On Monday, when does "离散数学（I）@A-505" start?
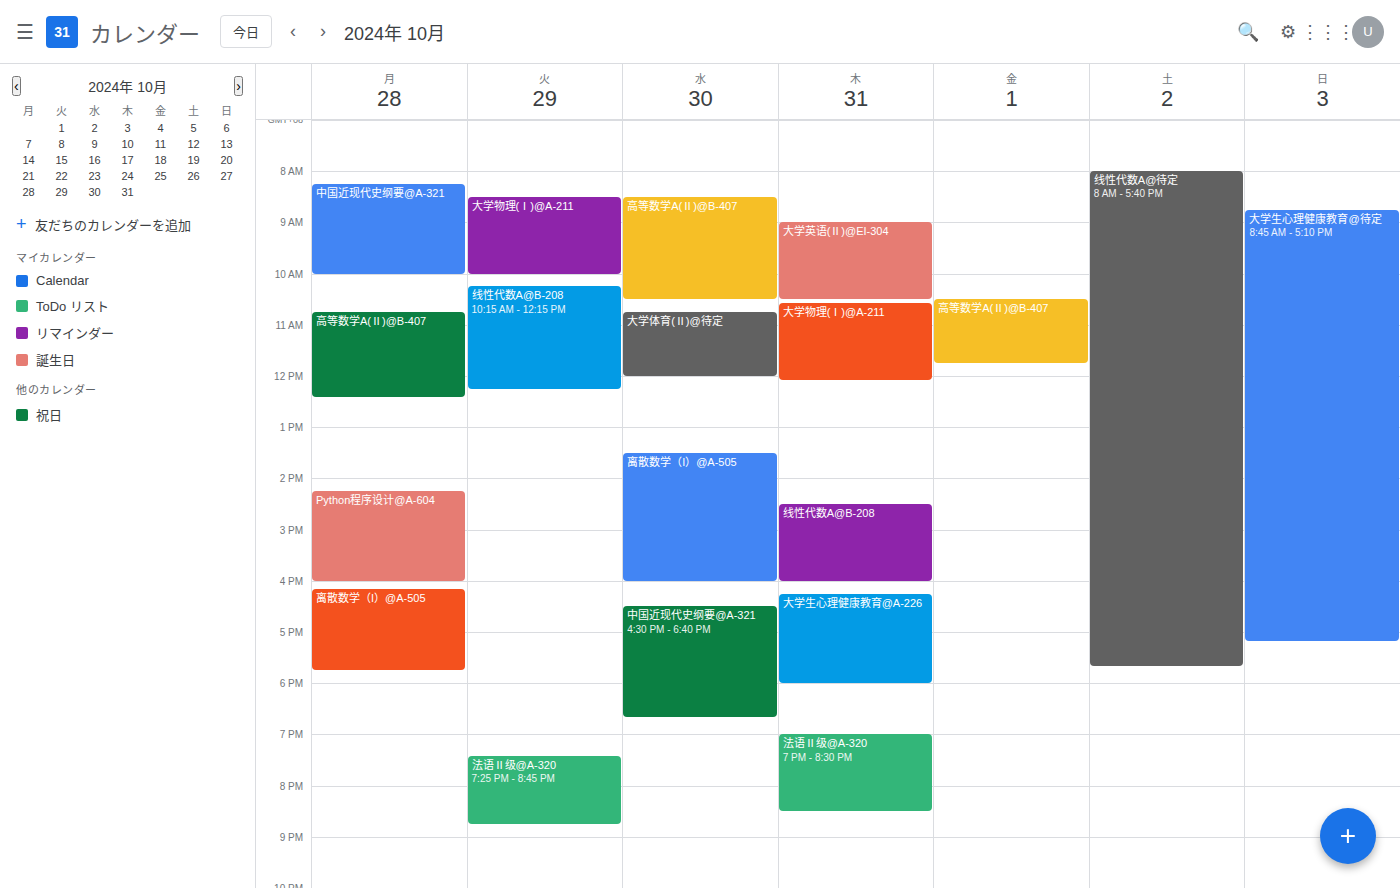
16:10